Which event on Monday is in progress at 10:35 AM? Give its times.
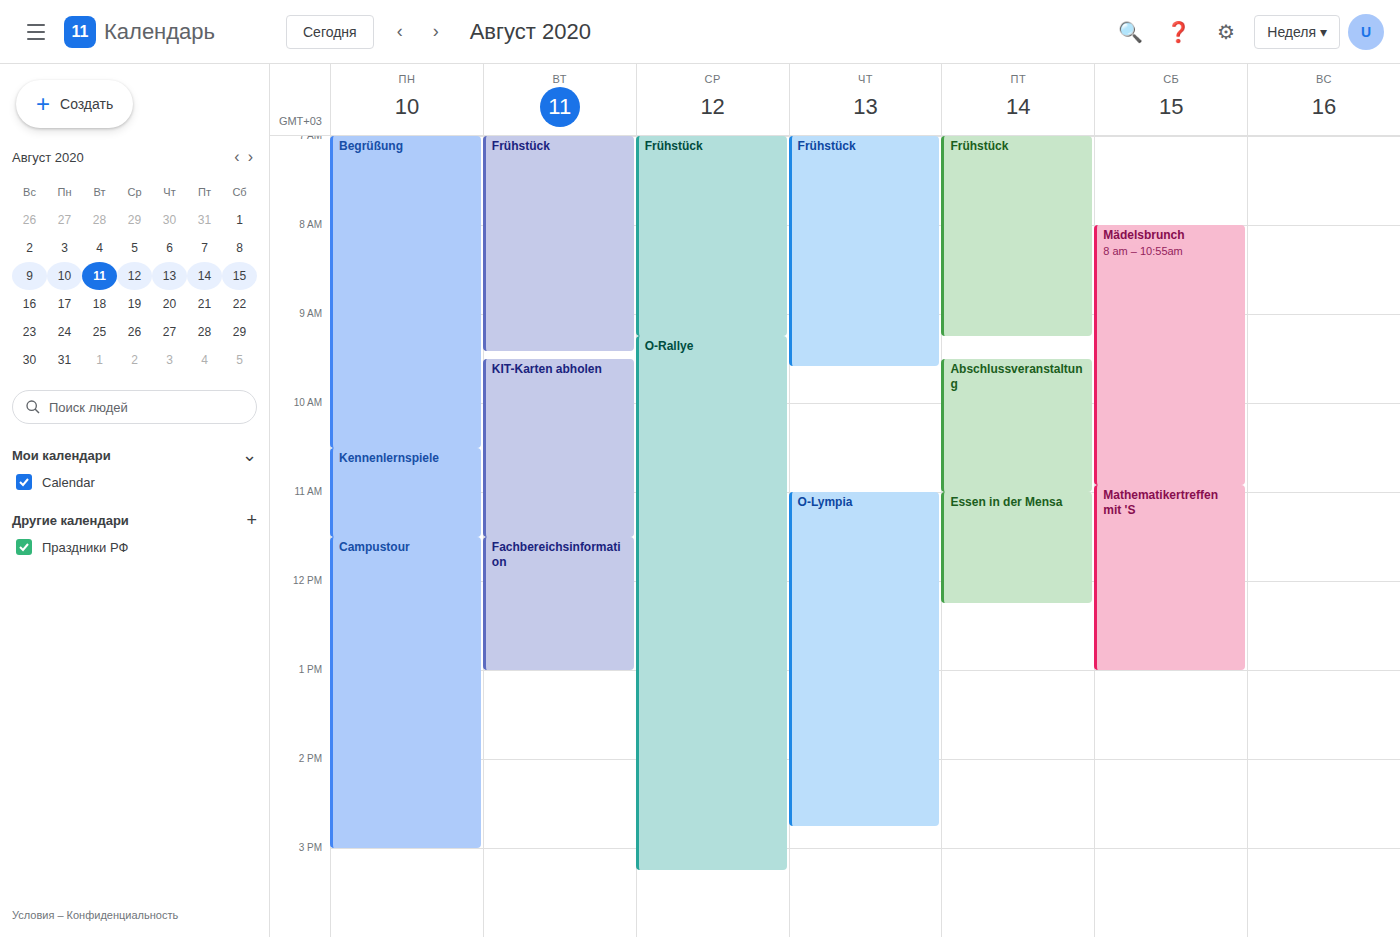
"Kennenlernspiele", 10:30 AM to 11:30 AM